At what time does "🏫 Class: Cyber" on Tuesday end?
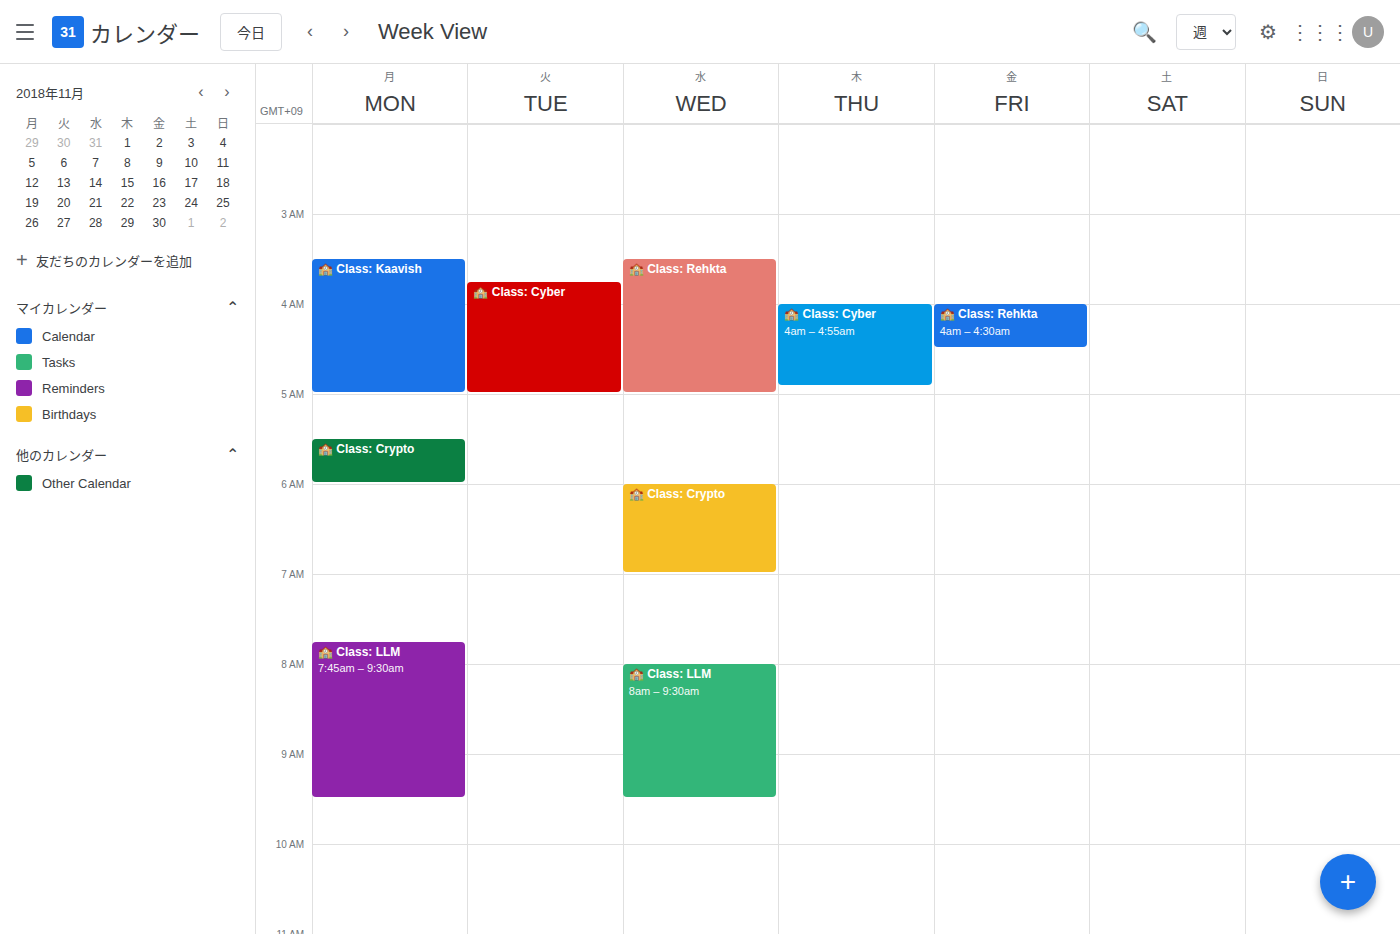
5:00 AM